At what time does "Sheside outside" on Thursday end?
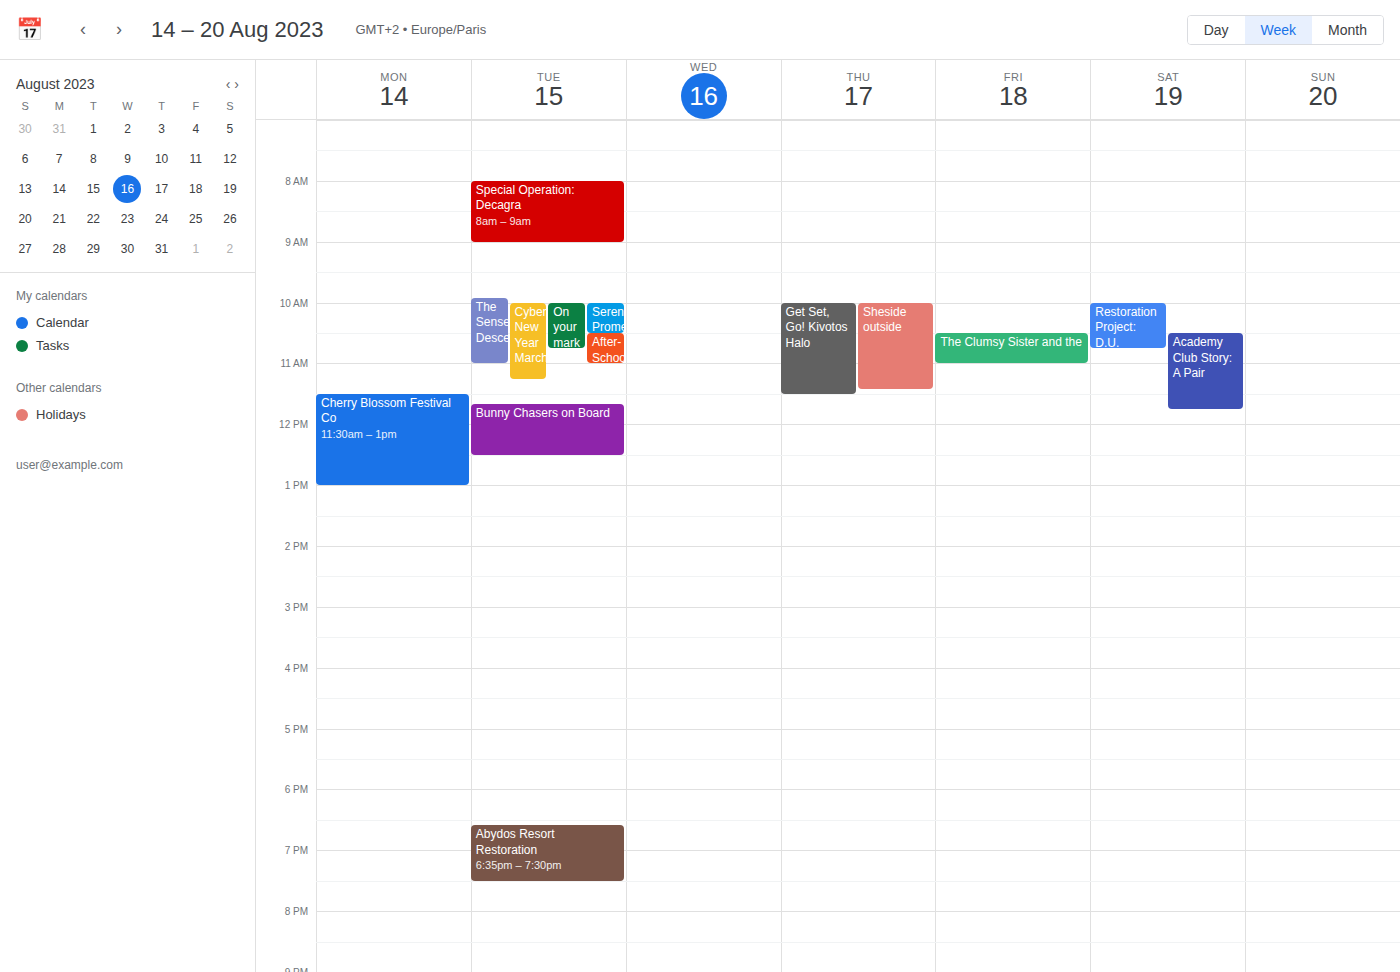
11:25 AM